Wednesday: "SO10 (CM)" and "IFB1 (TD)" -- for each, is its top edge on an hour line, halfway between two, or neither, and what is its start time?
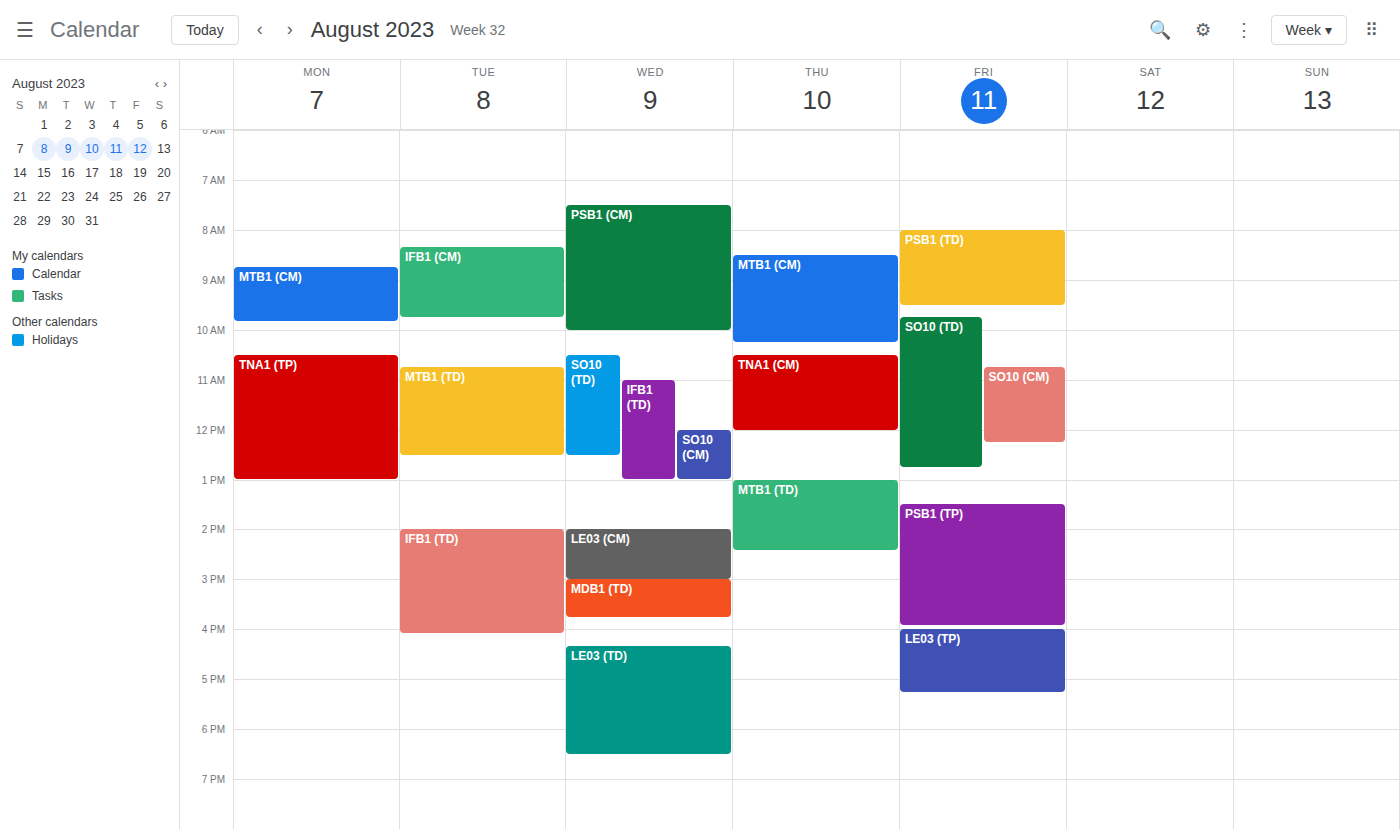
"SO10 (CM)": 12:00, exactly on the 12:00 line. "IFB1 (TD)": 11:00, exactly on the 11:00 line.